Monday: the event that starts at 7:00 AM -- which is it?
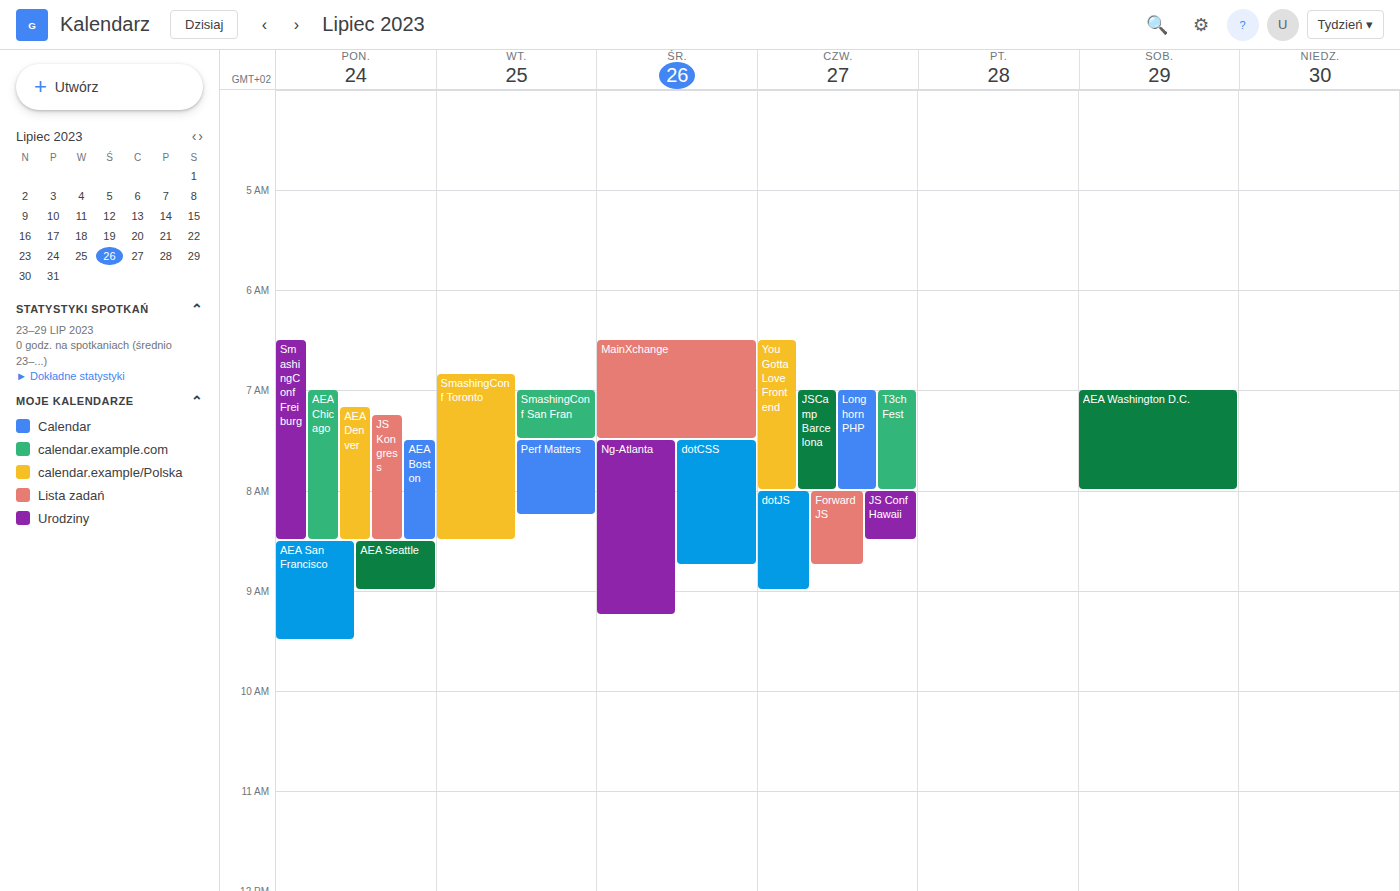
"AEA Chicago"